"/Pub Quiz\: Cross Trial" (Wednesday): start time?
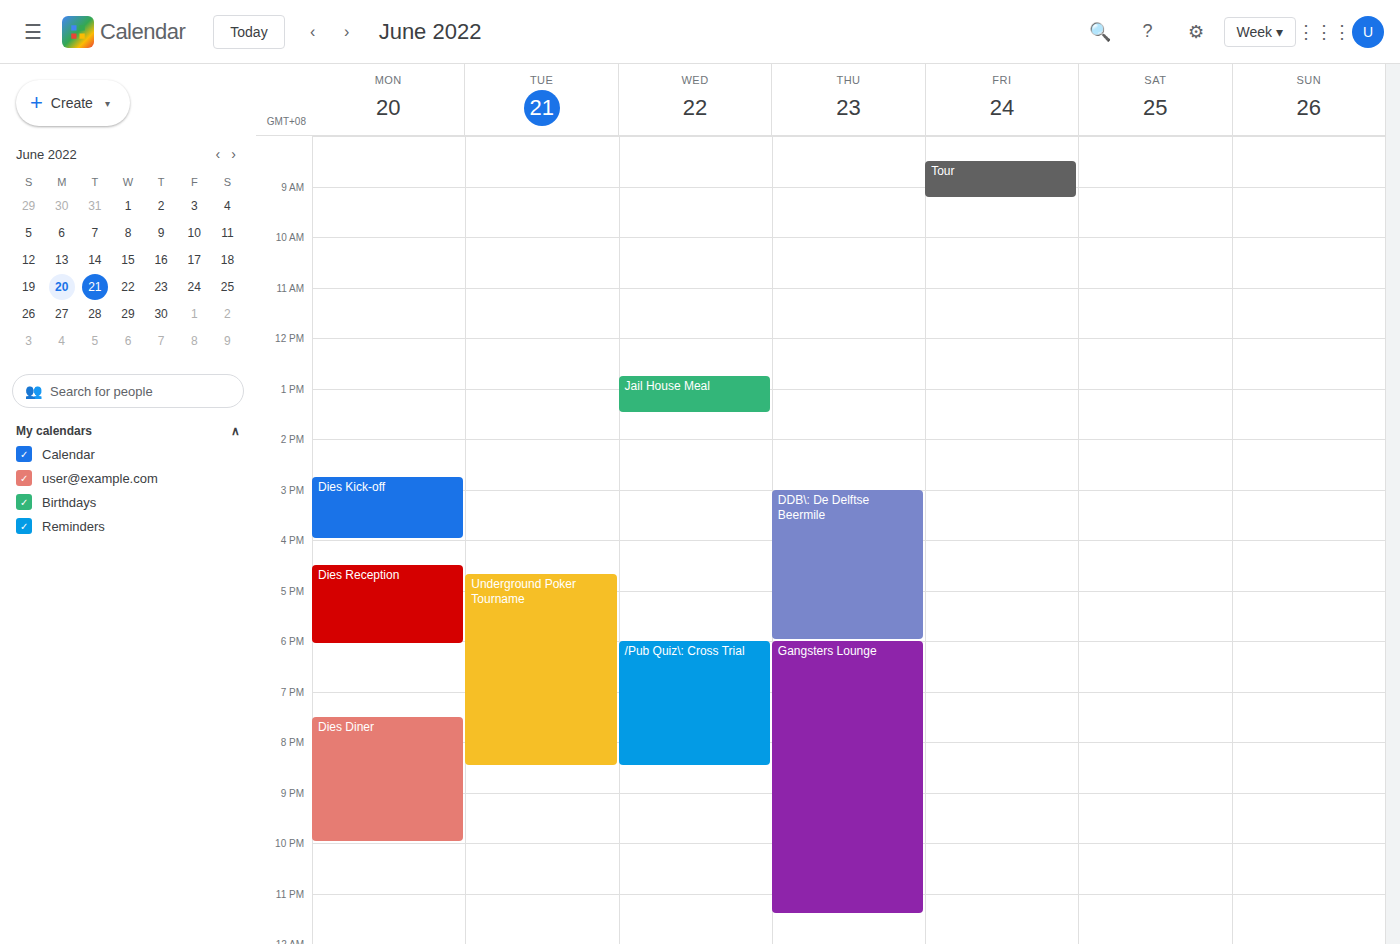
6:00 PM